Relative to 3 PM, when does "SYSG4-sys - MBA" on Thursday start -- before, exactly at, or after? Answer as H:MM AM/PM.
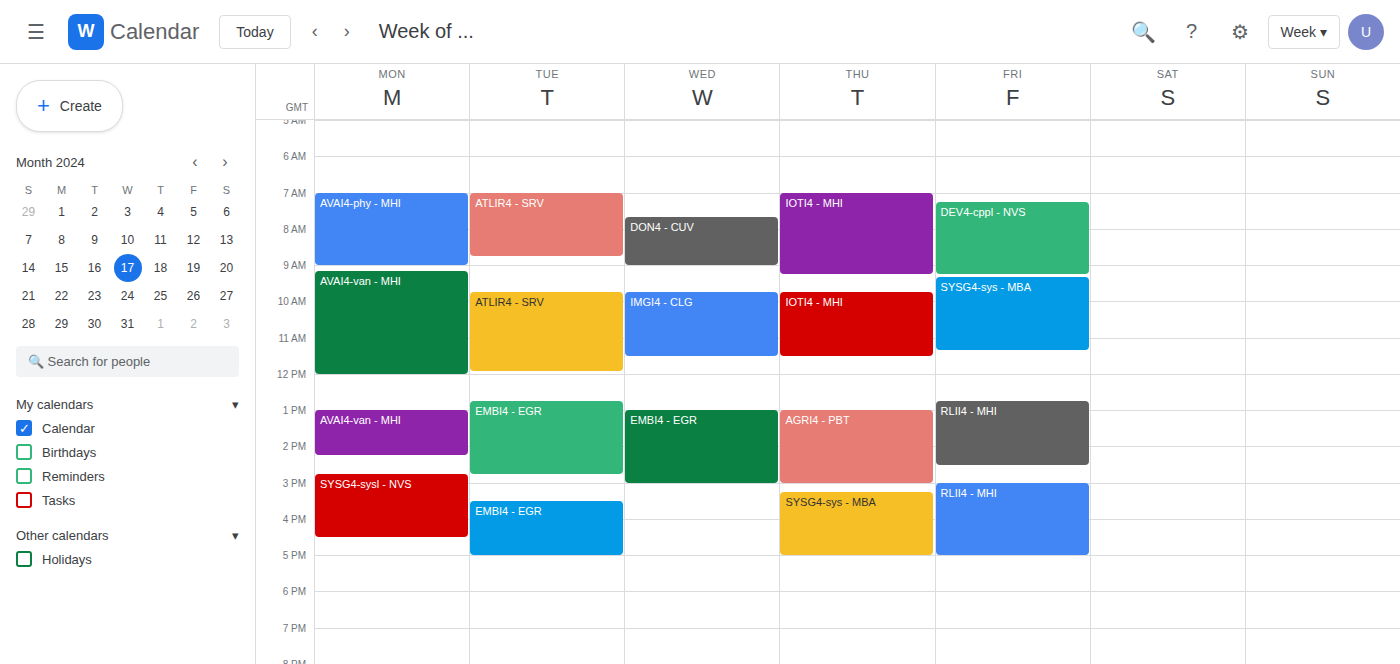
3:15 PM -- after 3 PM, 15 minutes below the 3 PM line.